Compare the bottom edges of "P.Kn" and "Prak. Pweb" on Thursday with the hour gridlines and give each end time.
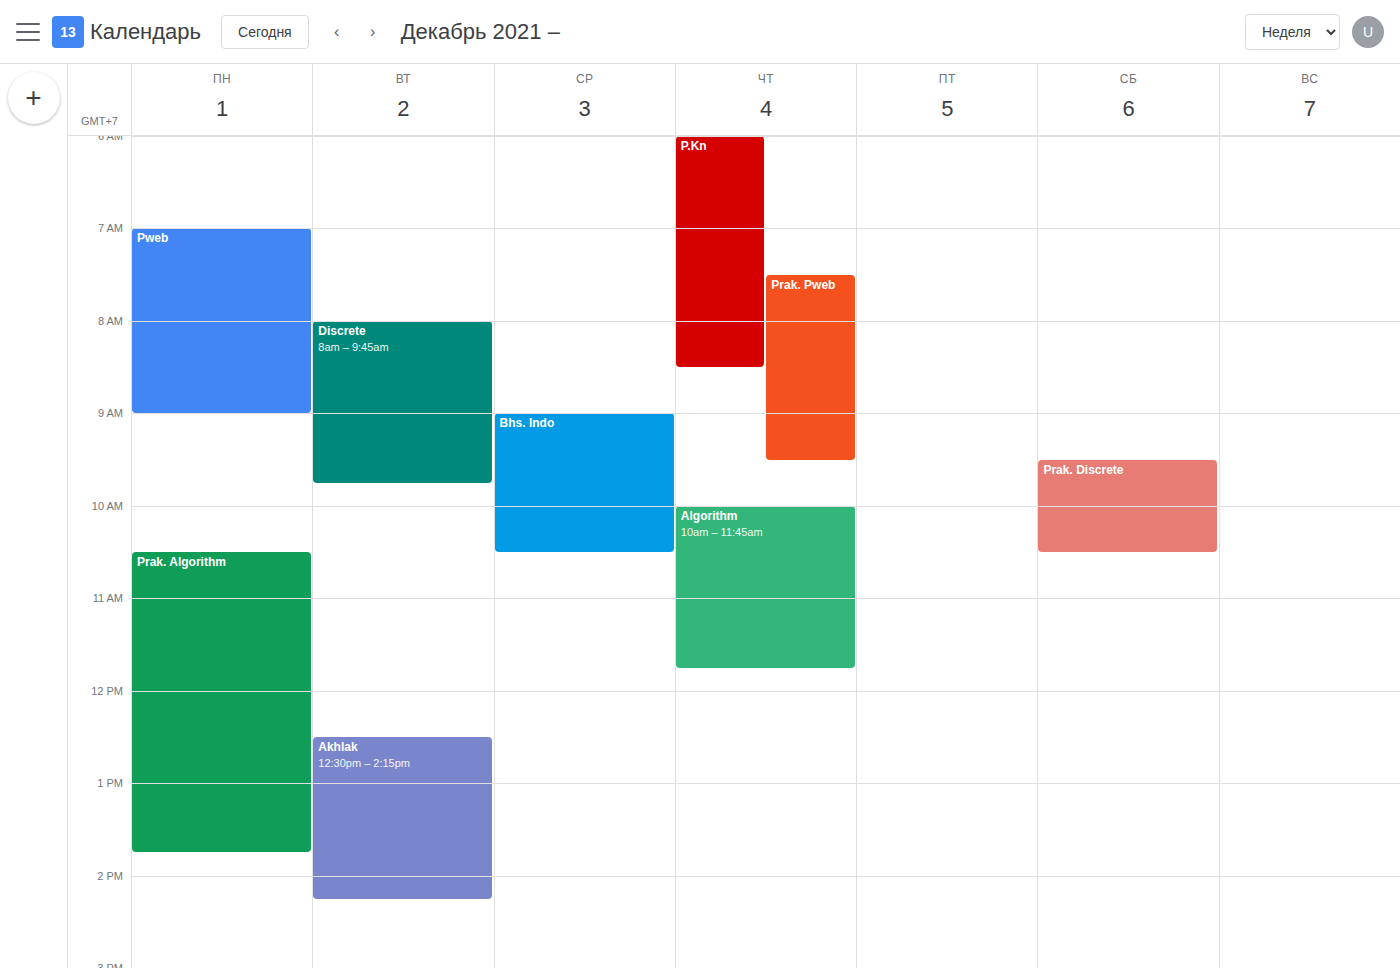
"P.Kn": 8:30 AM, halfway between the 8 AM and 9 AM lines. "Prak. Pweb": 9:30 AM, halfway between the 9 AM and 10 AM lines.